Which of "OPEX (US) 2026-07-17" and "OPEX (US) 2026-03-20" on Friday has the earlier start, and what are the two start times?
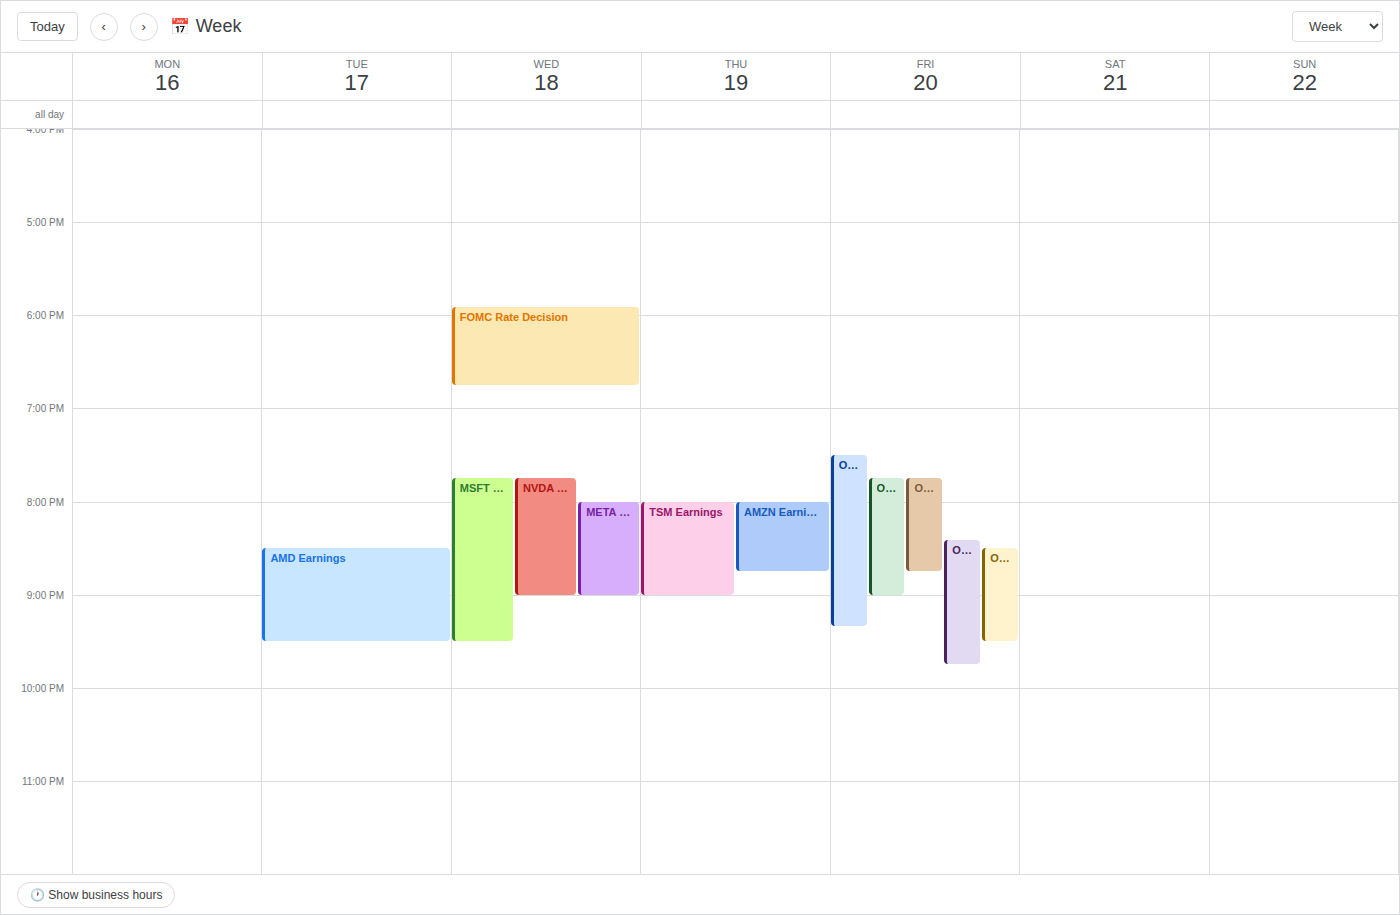
"OPEX (US) 2026-03-20" 7:45 PM; "OPEX (US) 2026-07-17" 8:25 PM.